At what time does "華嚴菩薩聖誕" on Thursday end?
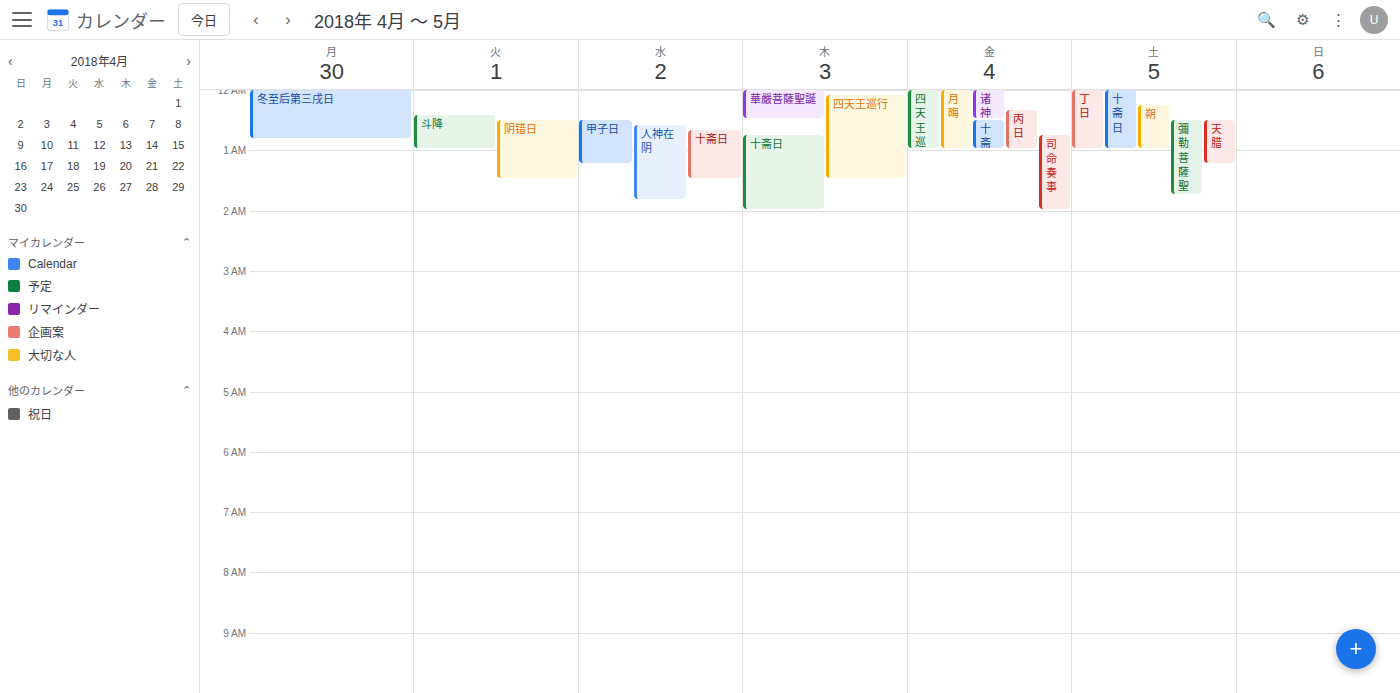
00:30